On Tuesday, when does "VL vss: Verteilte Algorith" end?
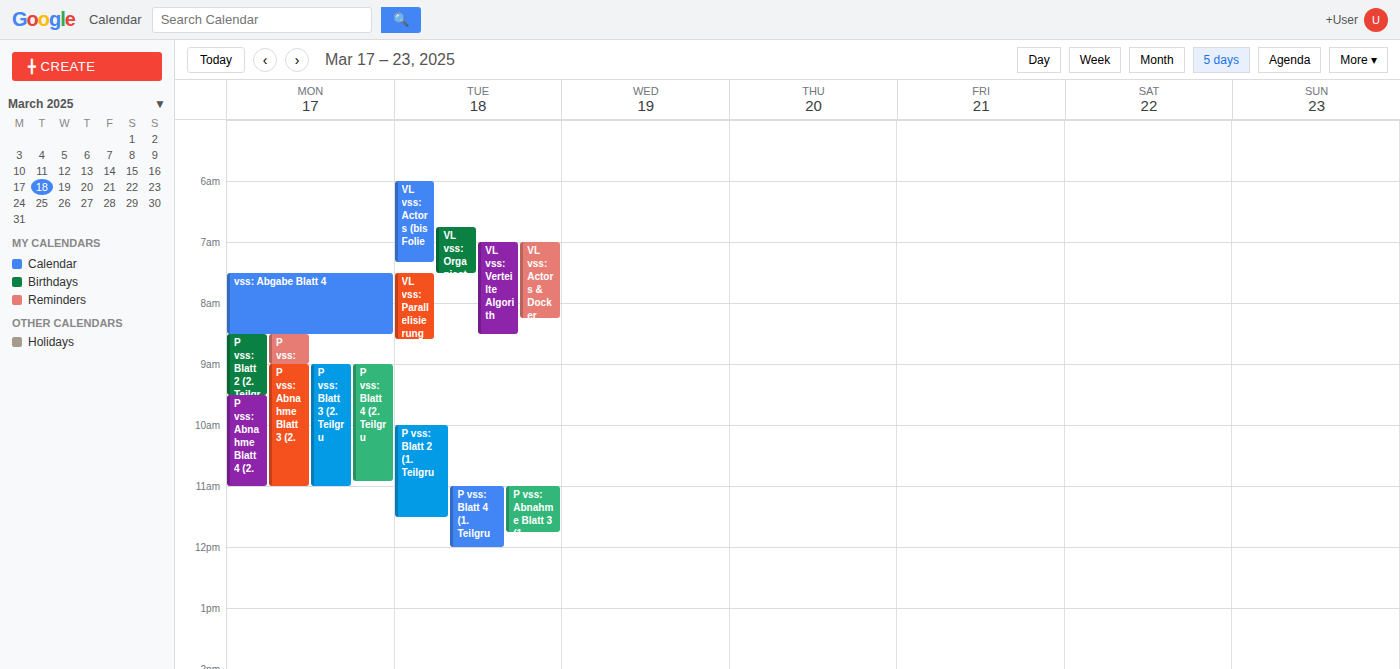
08:30